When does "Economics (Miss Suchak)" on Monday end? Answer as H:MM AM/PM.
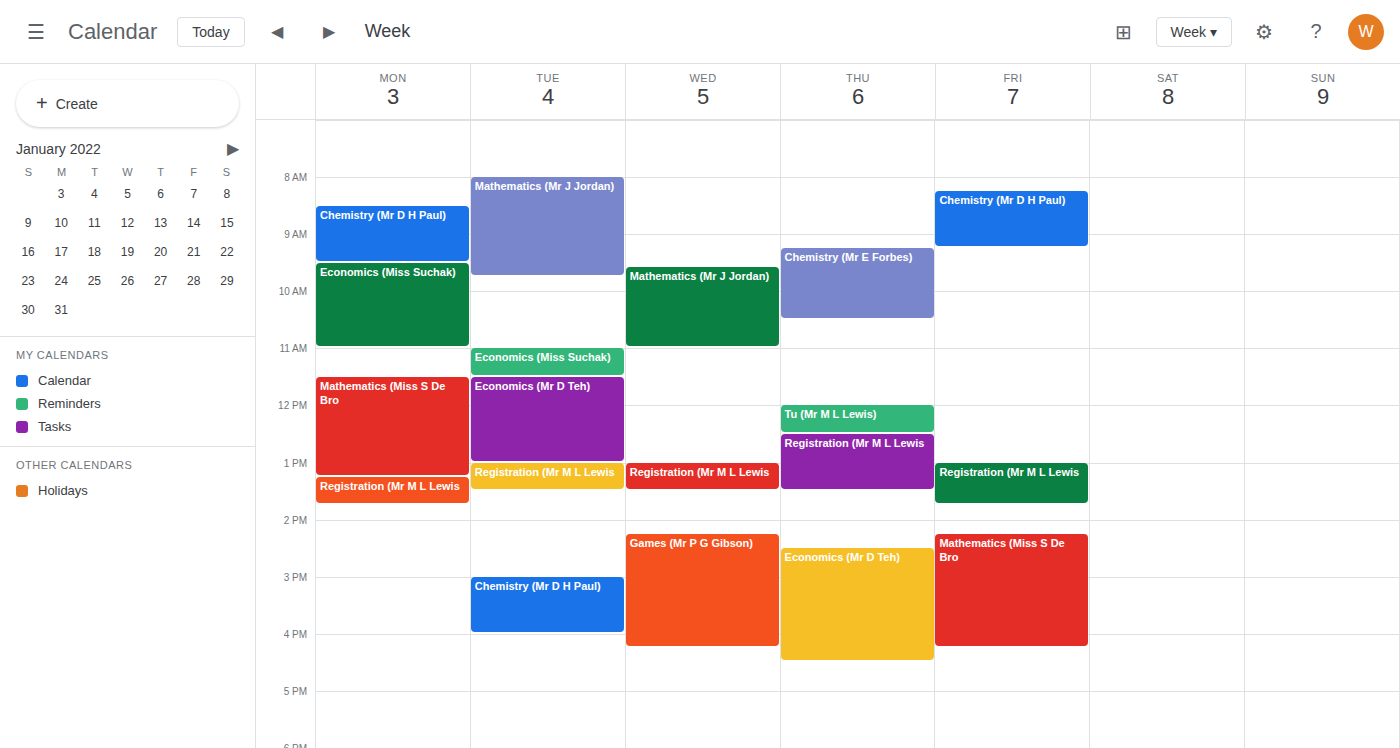
11:00 AM